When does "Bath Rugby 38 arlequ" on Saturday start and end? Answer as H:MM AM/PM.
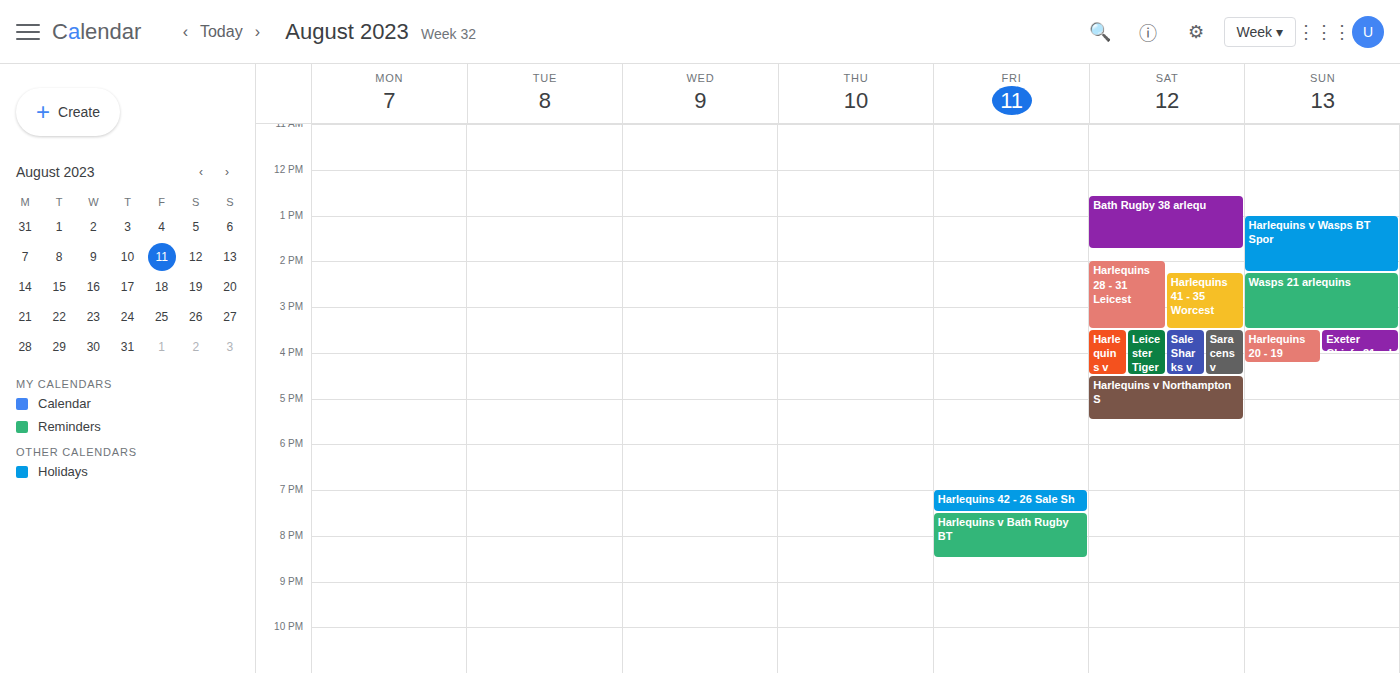
12:35 PM to 1:45 PM